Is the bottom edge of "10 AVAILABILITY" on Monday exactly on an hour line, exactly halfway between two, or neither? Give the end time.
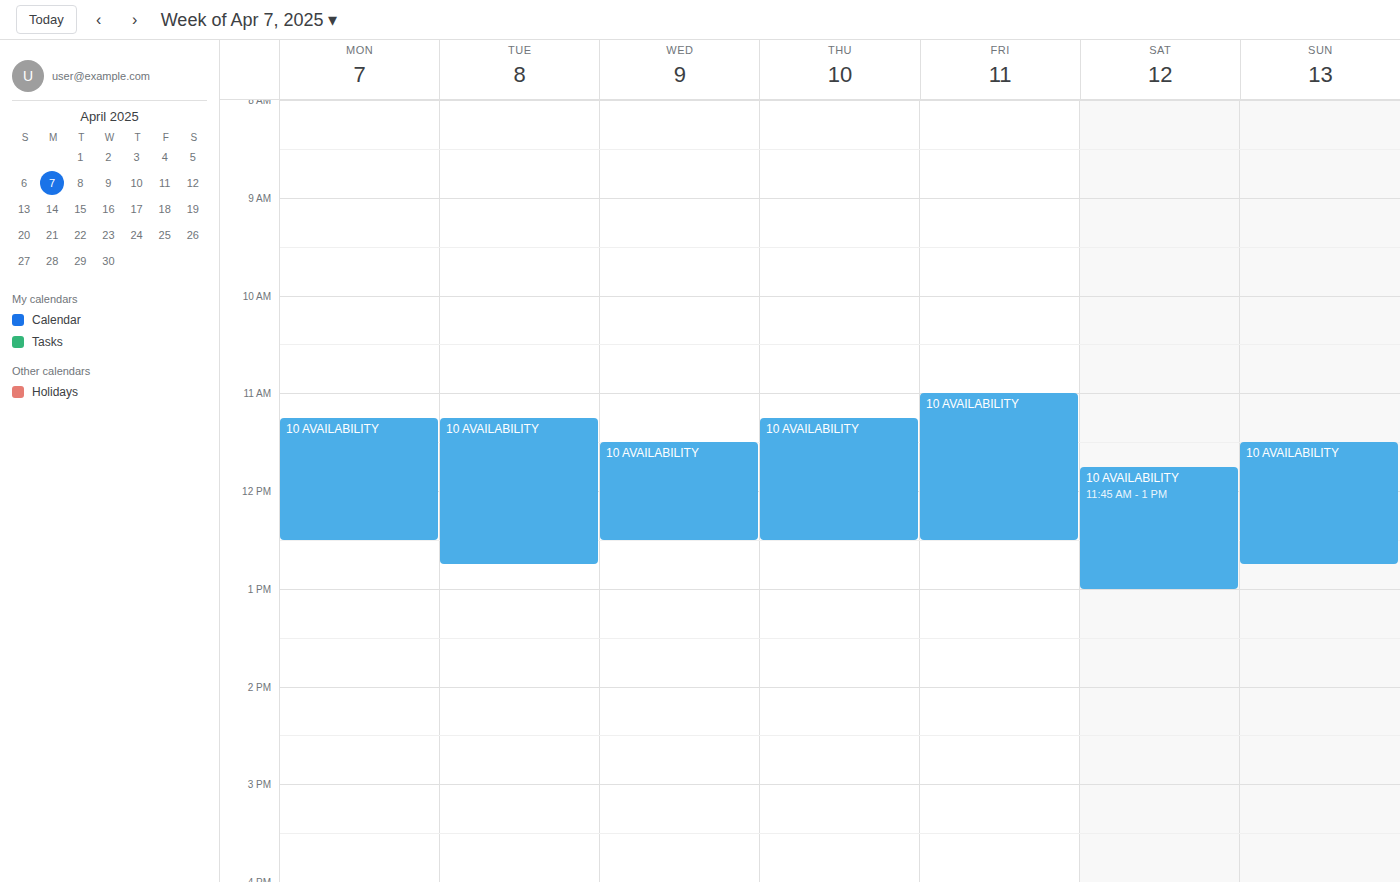
12:30 PM -- halfway between the 12 PM and 1 PM lines.